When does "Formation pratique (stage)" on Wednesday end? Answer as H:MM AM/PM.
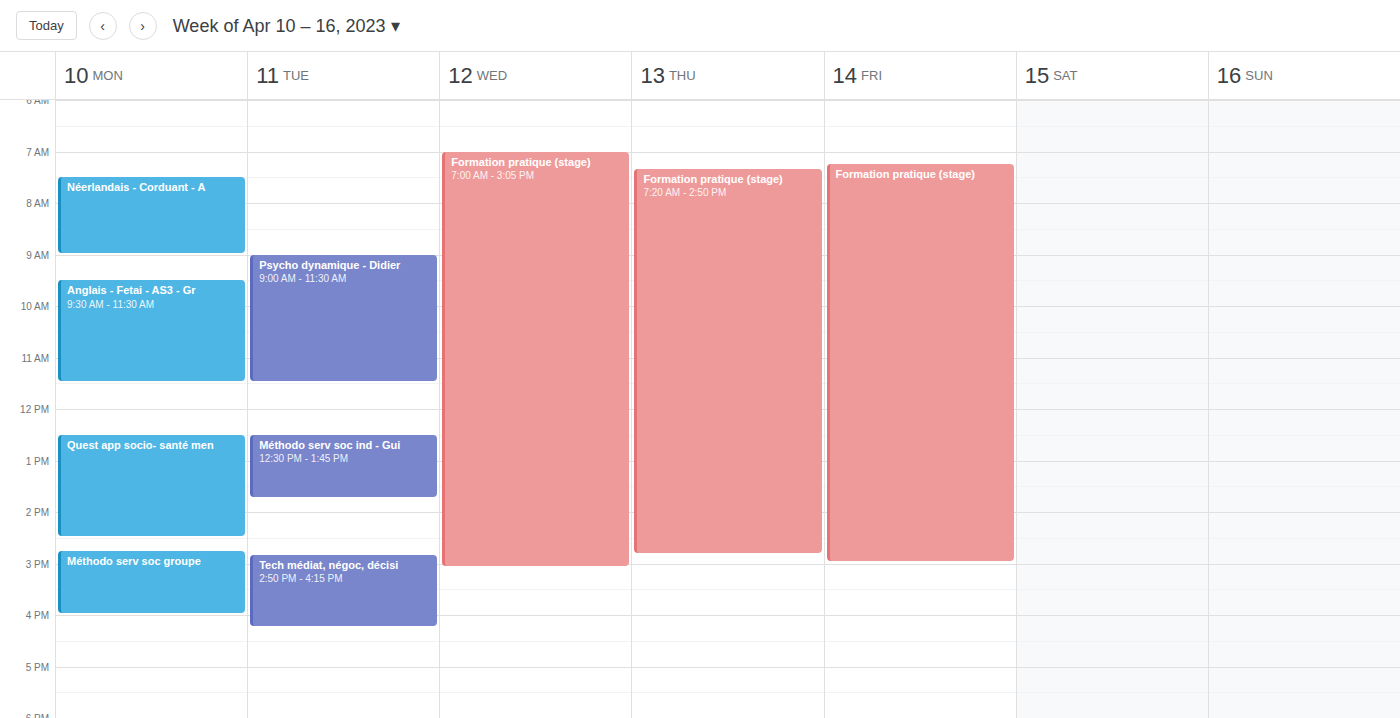
3:05 PM